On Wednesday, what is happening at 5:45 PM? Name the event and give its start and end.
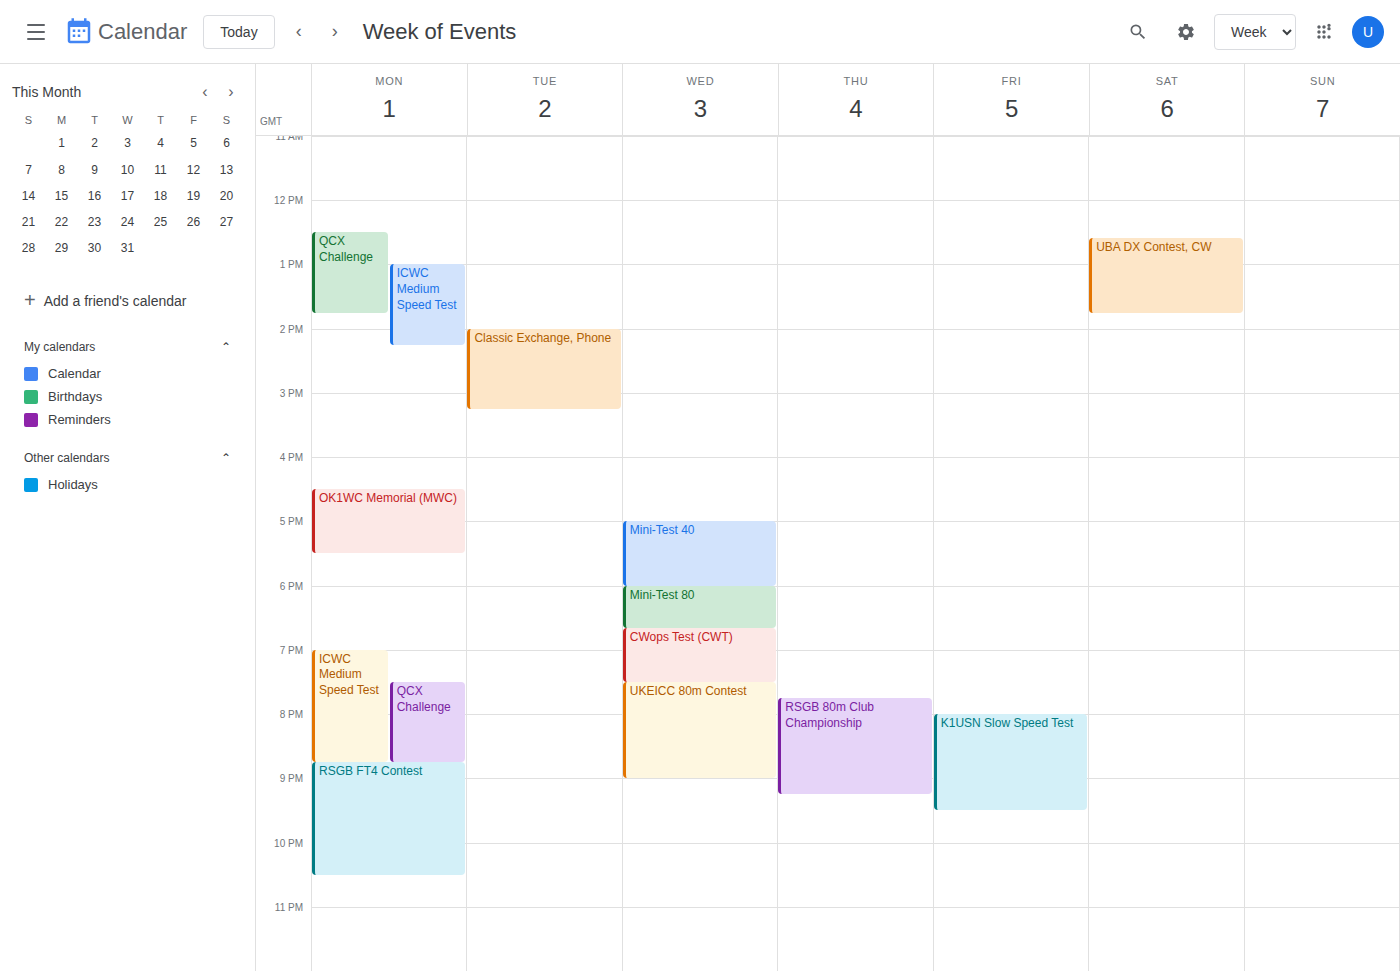
"Mini-Test 40", 5:00 PM to 6:00 PM